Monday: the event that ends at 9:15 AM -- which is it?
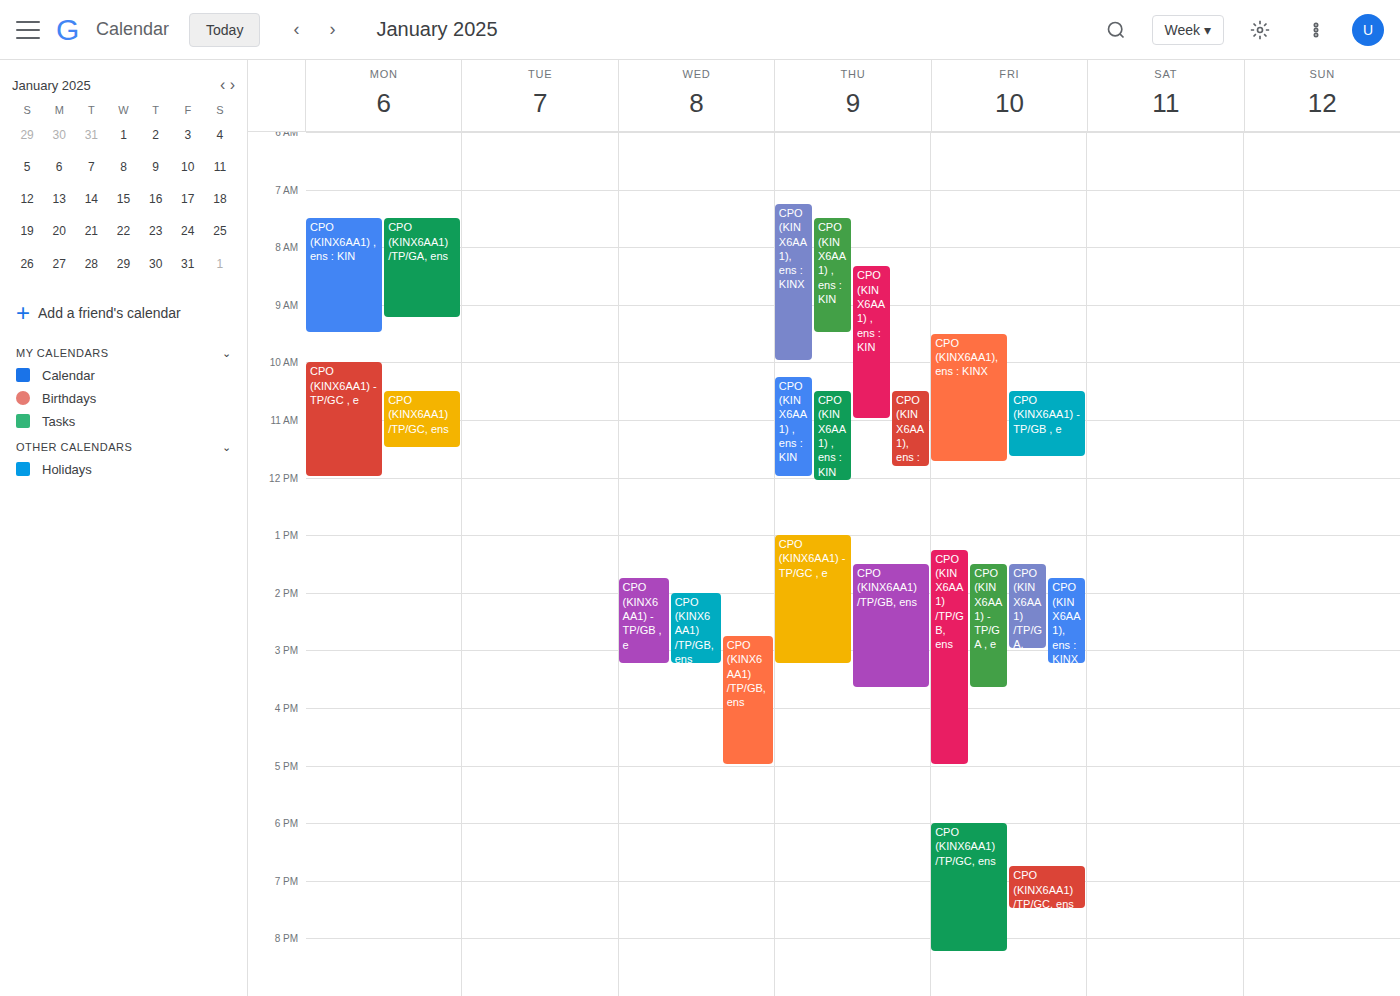
"CPO (KINX6AA1) /TP/GA, ens"